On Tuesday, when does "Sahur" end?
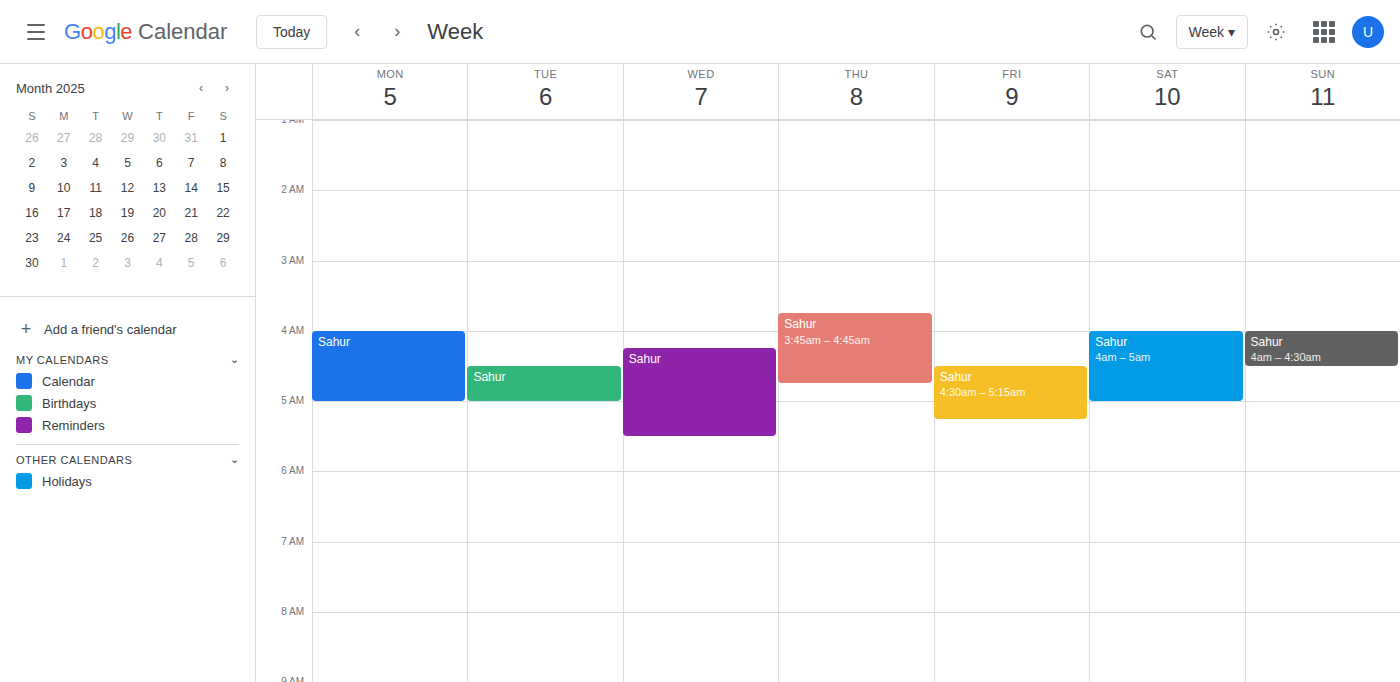
5:00 AM